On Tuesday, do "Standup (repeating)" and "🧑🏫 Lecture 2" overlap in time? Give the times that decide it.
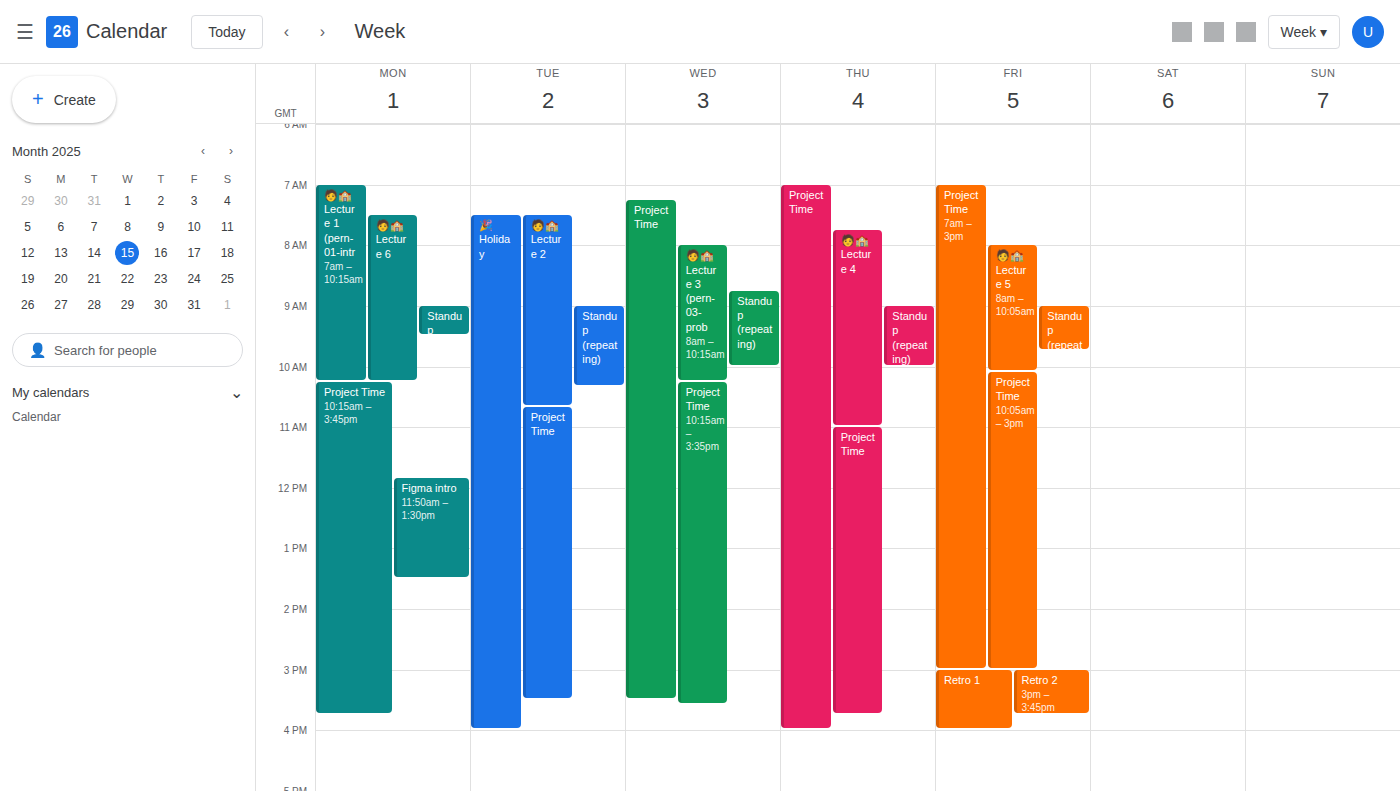
"Standup (repeating)" runs 9:00 AM to 10:20 AM, inside "🧑🏫 Lecture 2" -- they overlap.